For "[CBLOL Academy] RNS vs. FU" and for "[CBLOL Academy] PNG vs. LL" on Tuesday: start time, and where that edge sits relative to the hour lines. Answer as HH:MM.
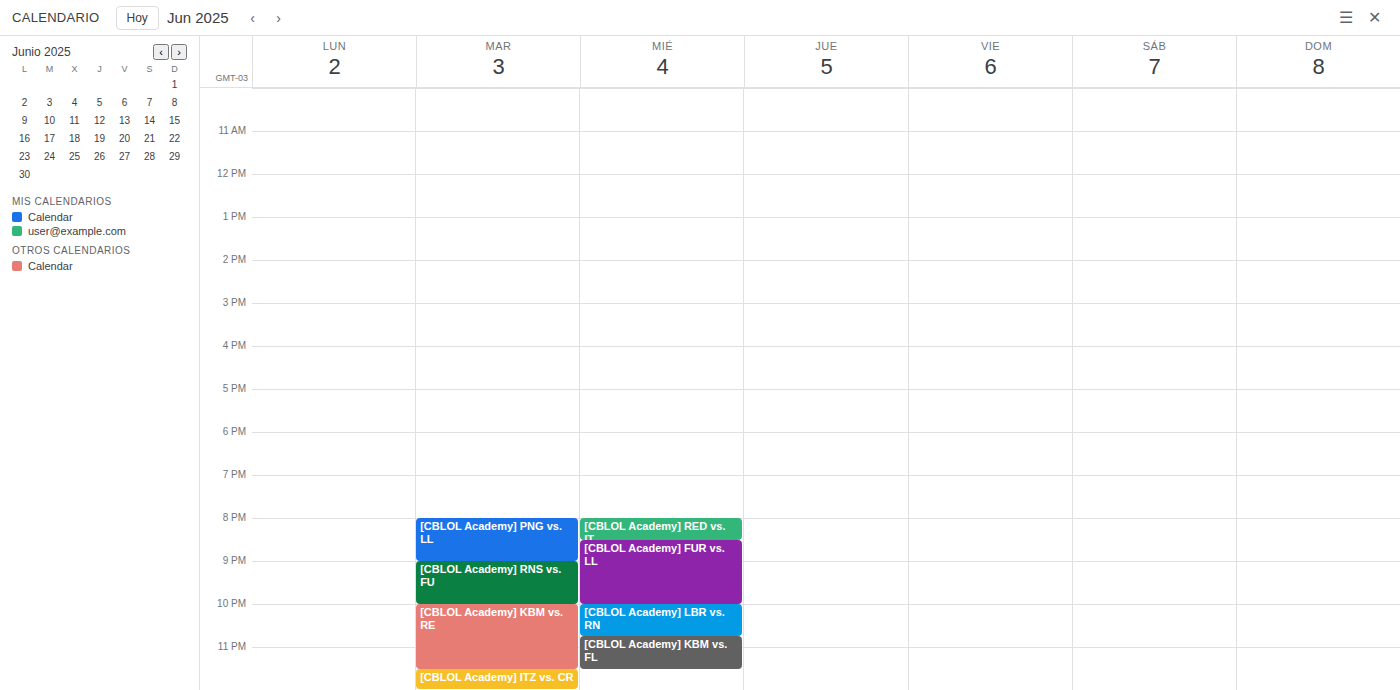
"[CBLOL Academy] RNS vs. FU": 21:00, exactly on the 21:00 line. "[CBLOL Academy] PNG vs. LL": 20:00, exactly on the 20:00 line.